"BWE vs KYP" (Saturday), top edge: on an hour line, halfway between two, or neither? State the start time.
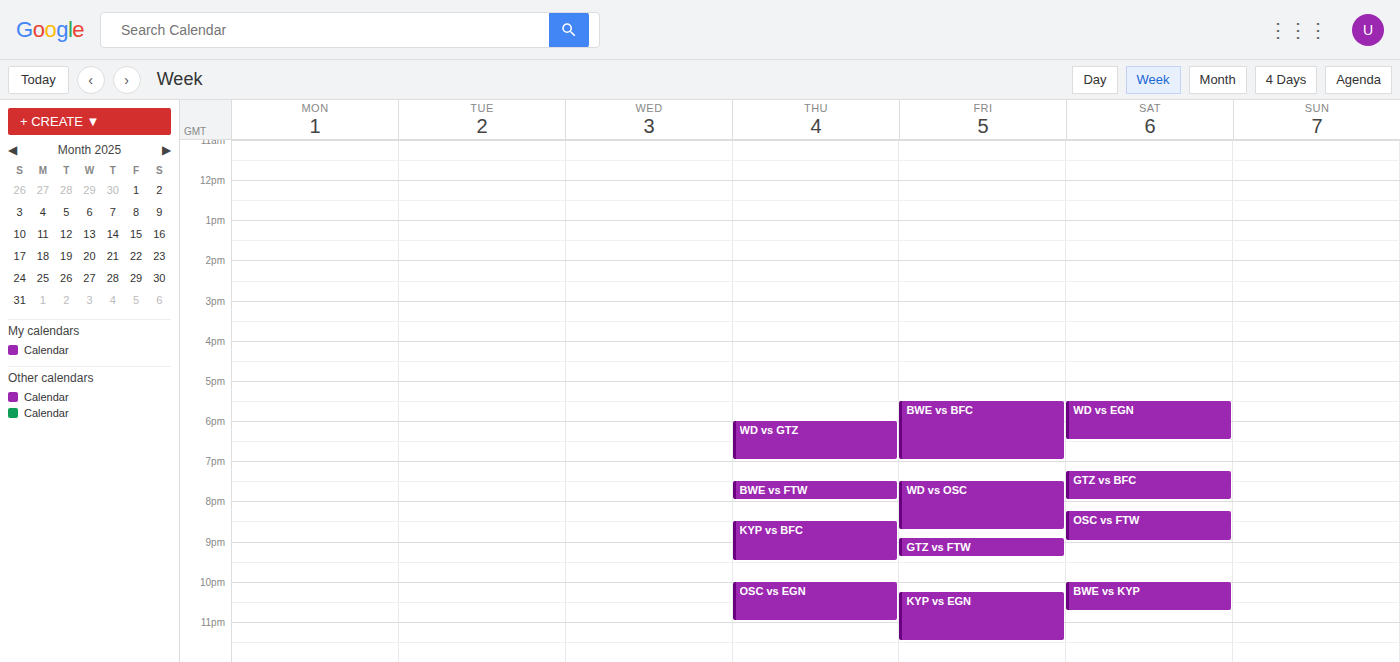
10:00 PM -- exactly on the 10 PM line.